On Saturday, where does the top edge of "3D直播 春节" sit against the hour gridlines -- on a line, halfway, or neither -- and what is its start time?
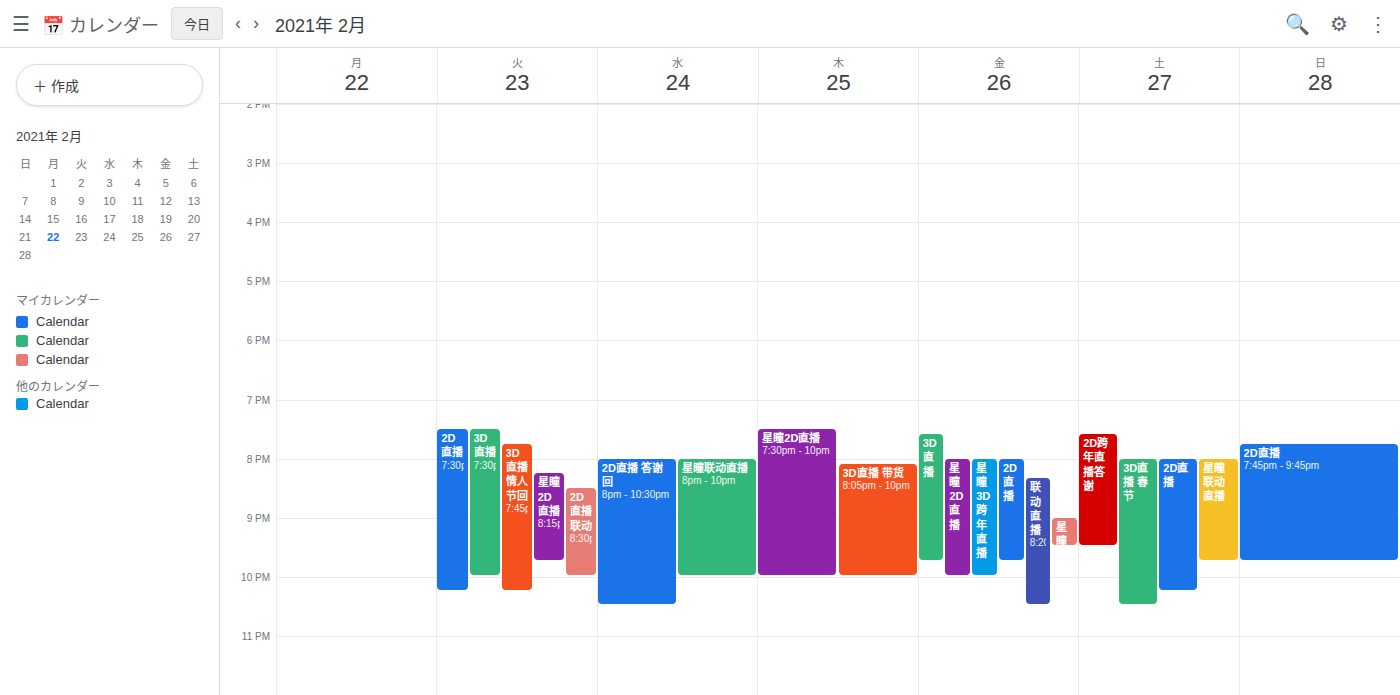
8:00 PM -- exactly on the 8 PM line.